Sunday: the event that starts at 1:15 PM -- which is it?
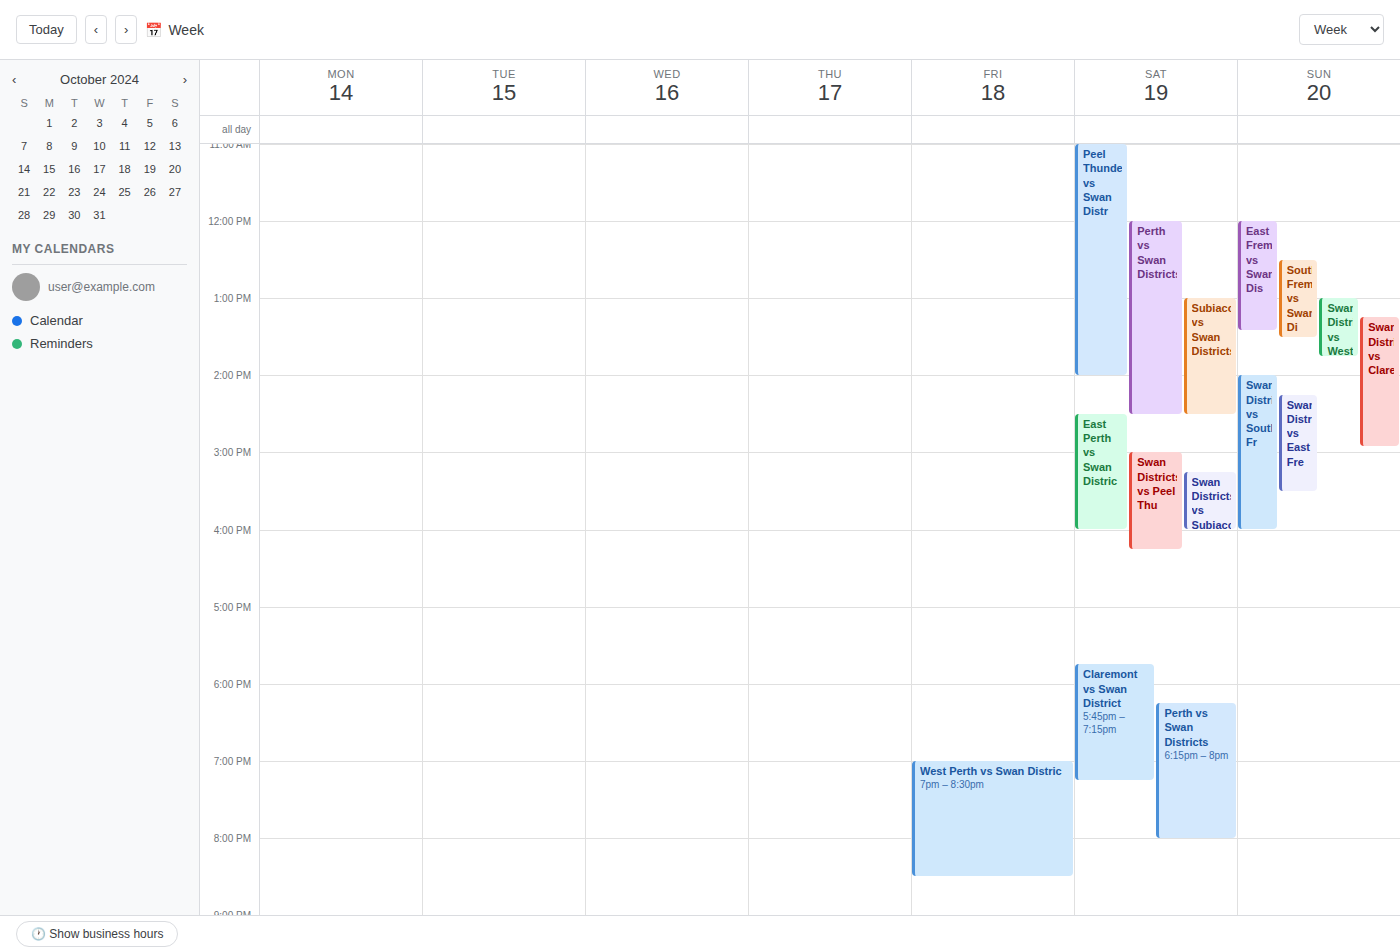
"Swan Districts vs Claremon"